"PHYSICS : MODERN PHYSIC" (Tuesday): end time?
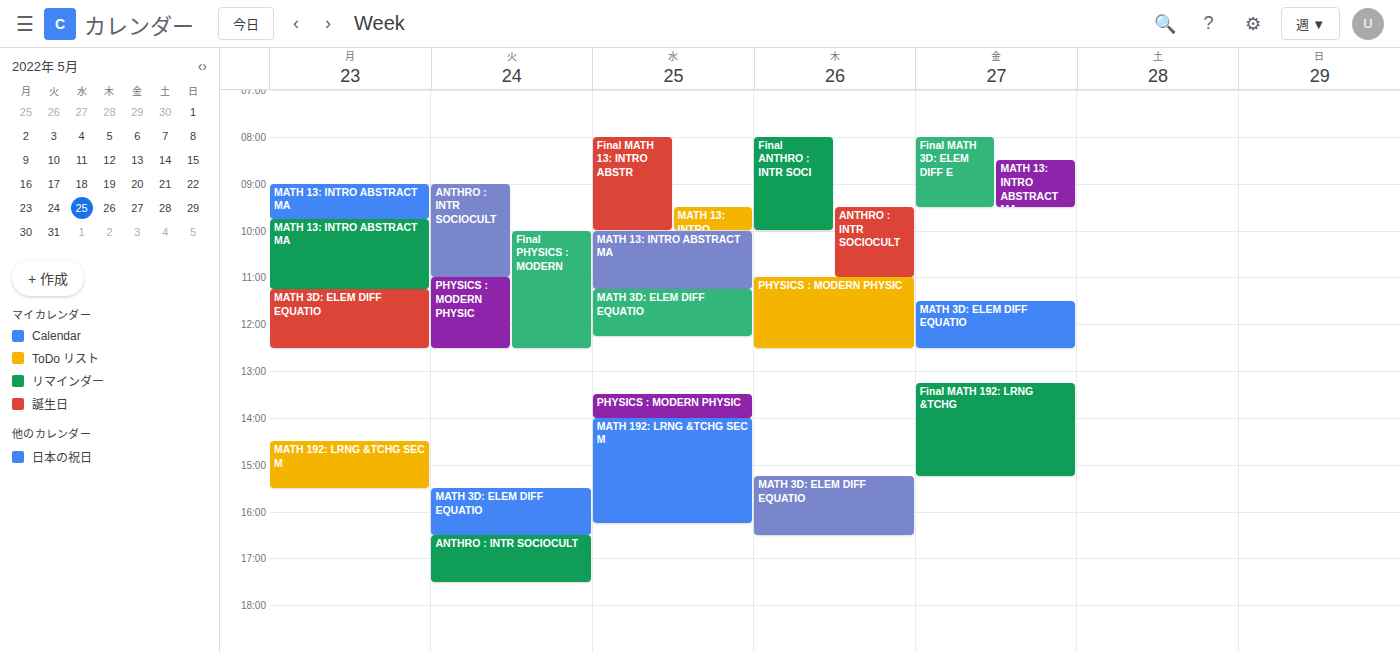
12:30 PM